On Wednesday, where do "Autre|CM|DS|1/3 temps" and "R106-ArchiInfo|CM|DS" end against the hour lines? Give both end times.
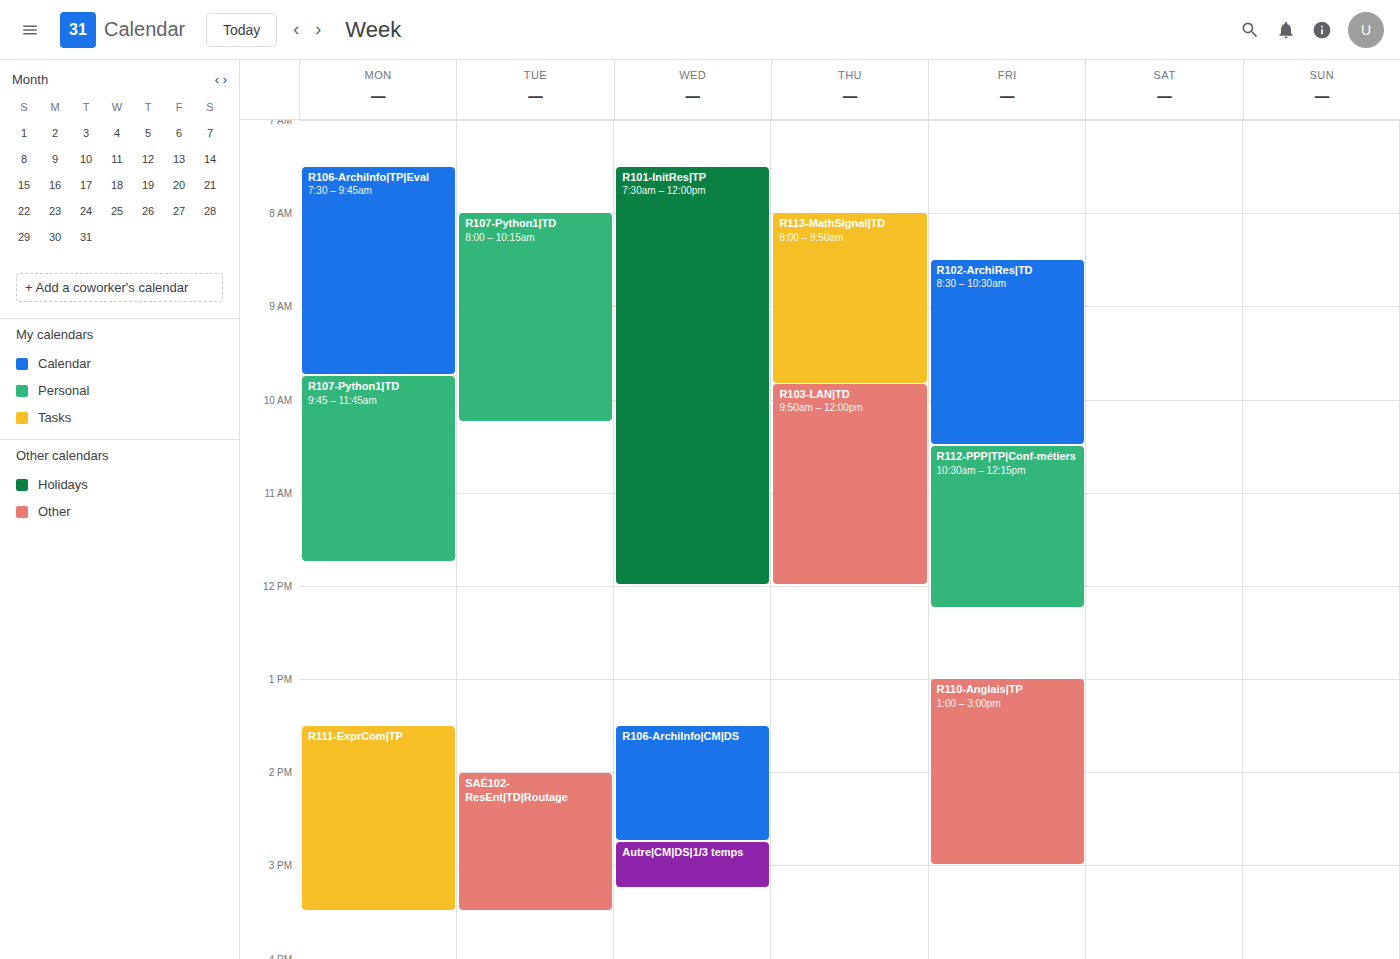
"Autre|CM|DS|1/3 temps": 3:15 PM, neither: a quarter of the way from the 3 PM line to the 4 PM line. "R106-ArchiInfo|CM|DS": 2:45 PM, neither: three quarters of the way from the 2 PM line to the 3 PM line.